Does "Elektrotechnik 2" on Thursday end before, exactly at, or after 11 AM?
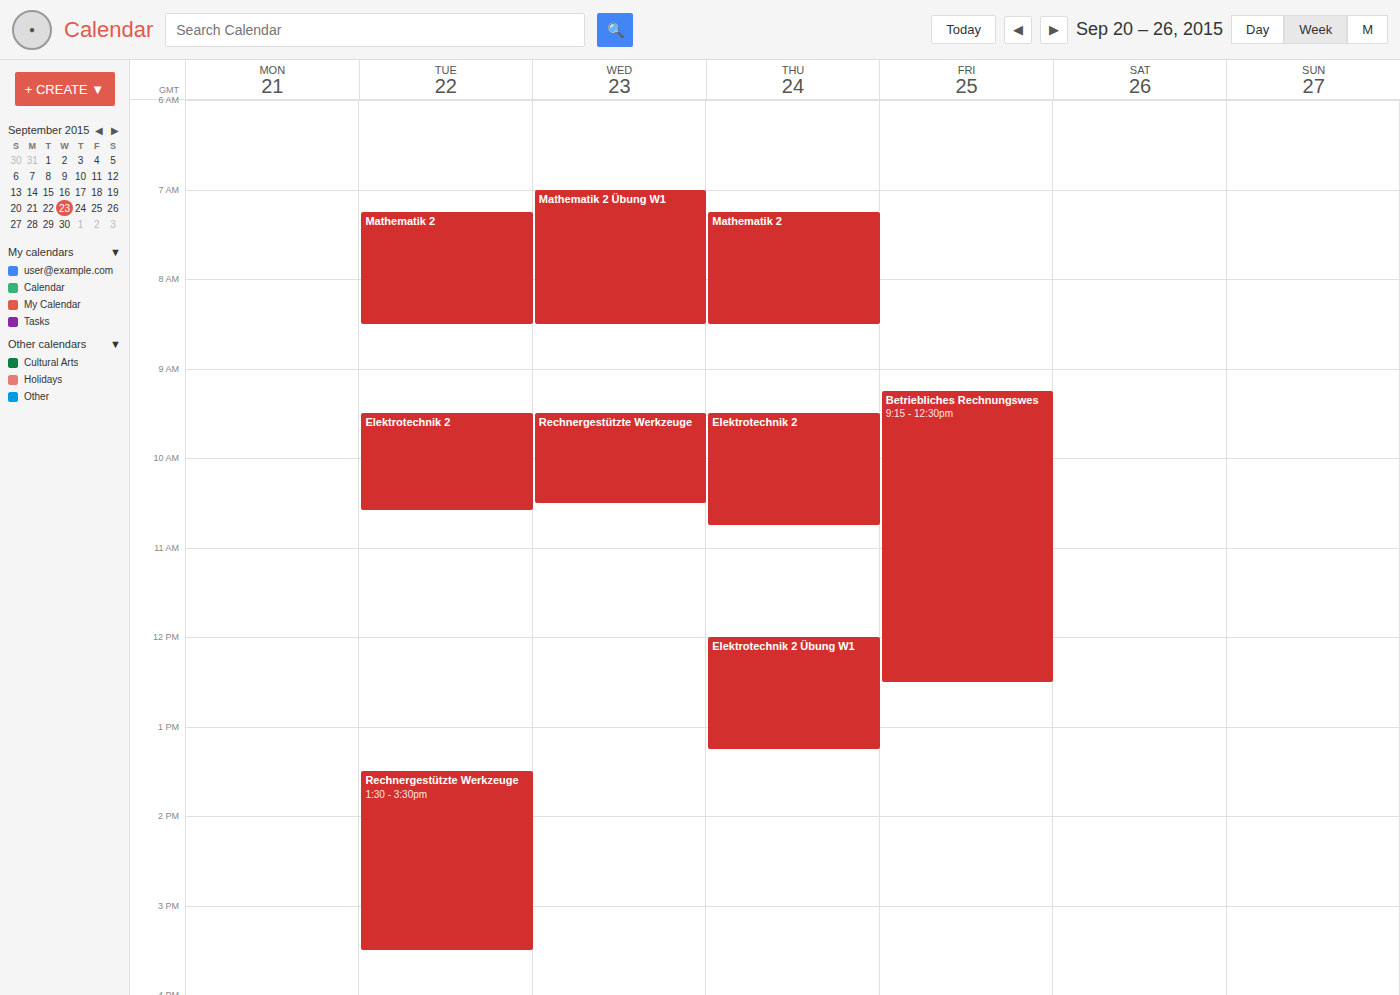
10:45 AM -- before 11 AM, 15 minutes above the 11 AM line.